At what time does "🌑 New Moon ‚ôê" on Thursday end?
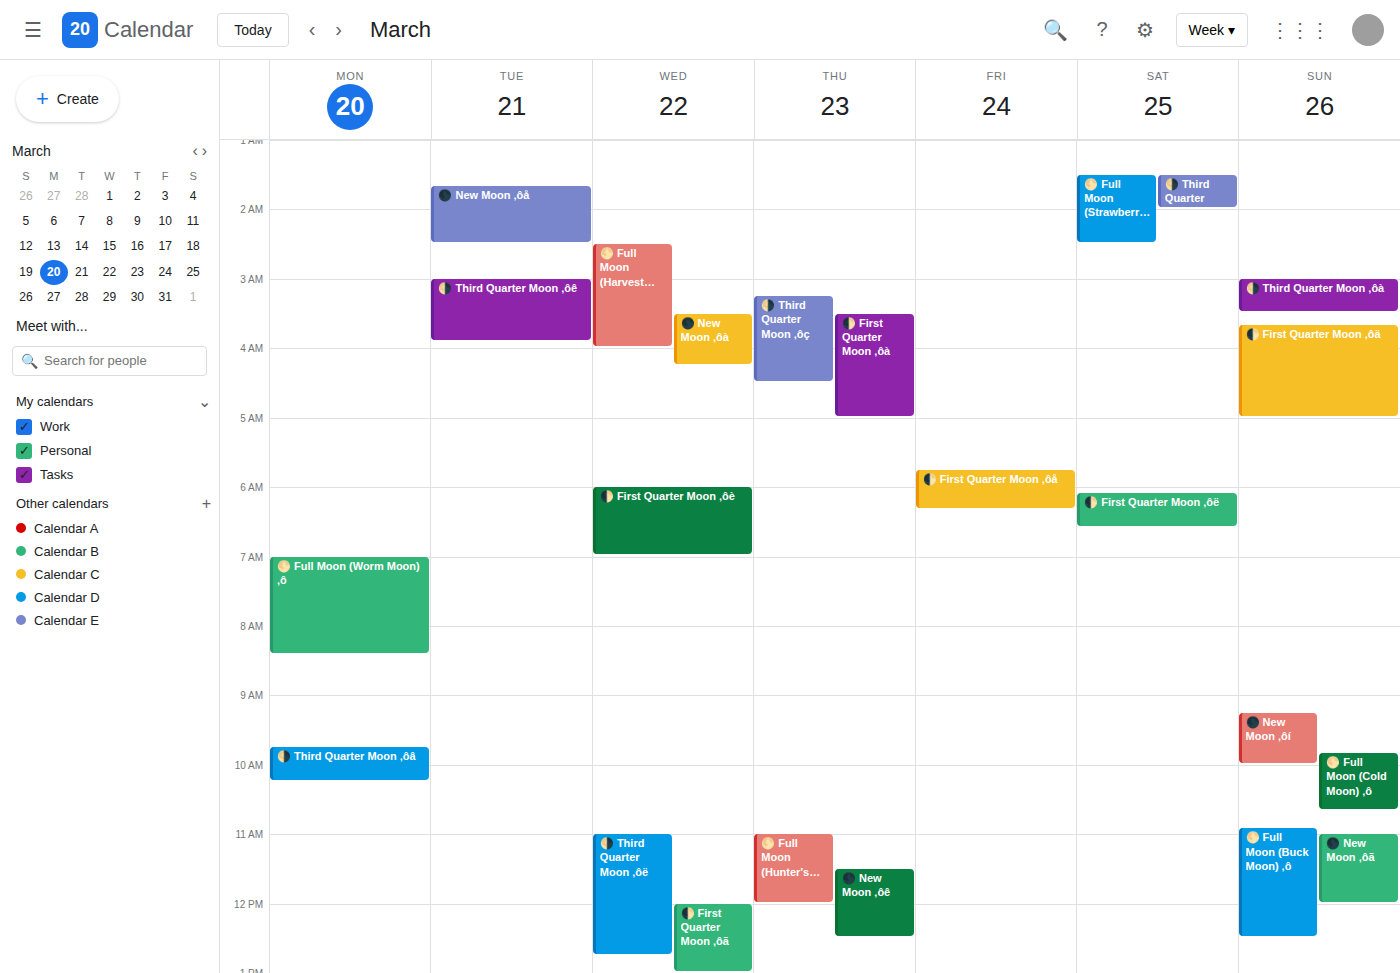
12:30 PM